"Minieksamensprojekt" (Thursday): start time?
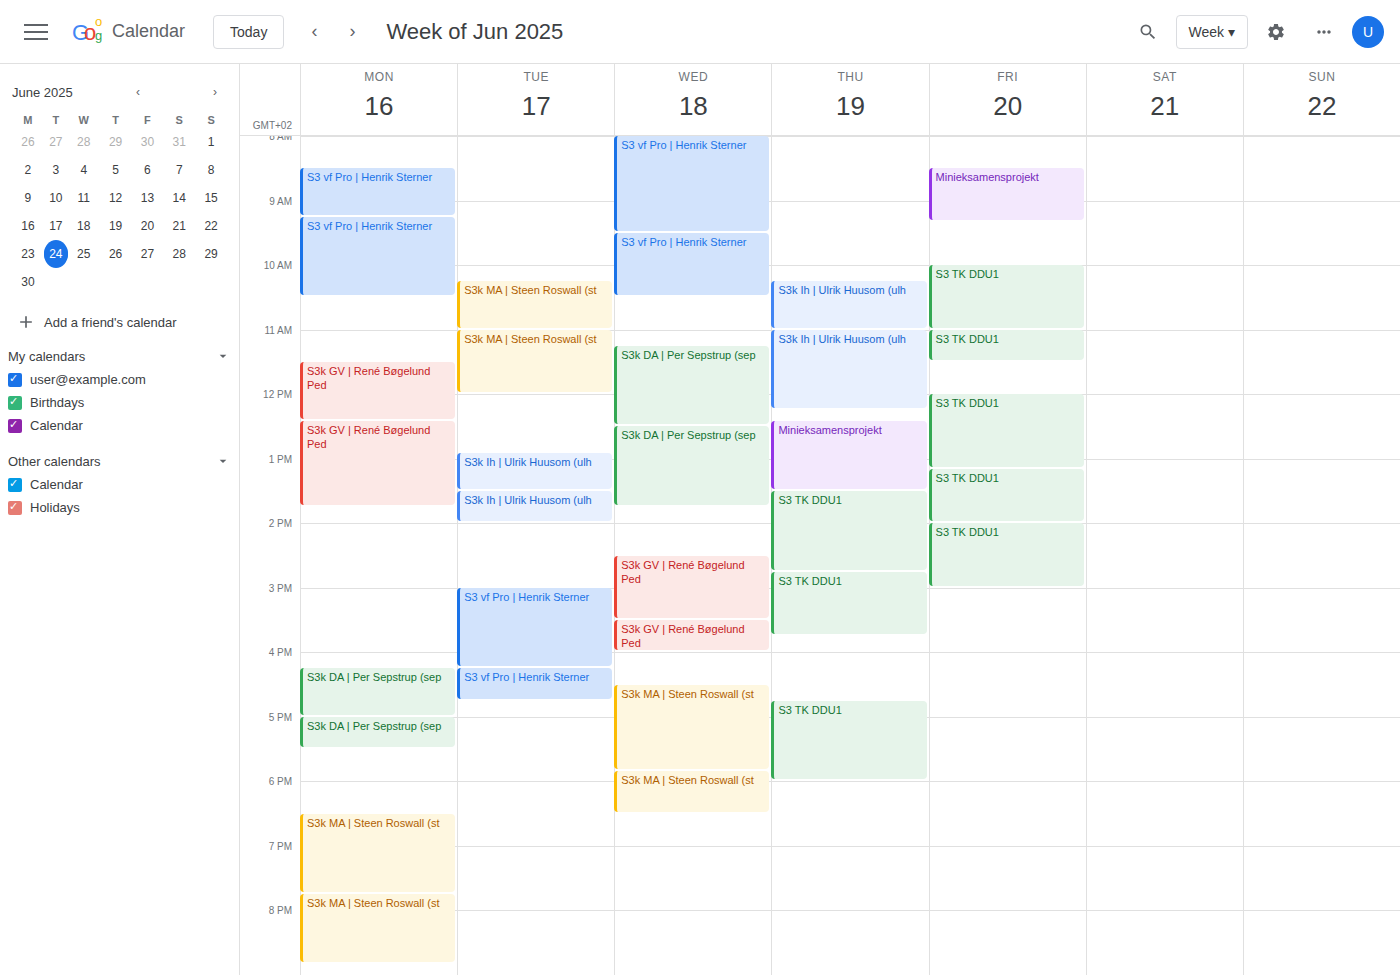
12:25 PM